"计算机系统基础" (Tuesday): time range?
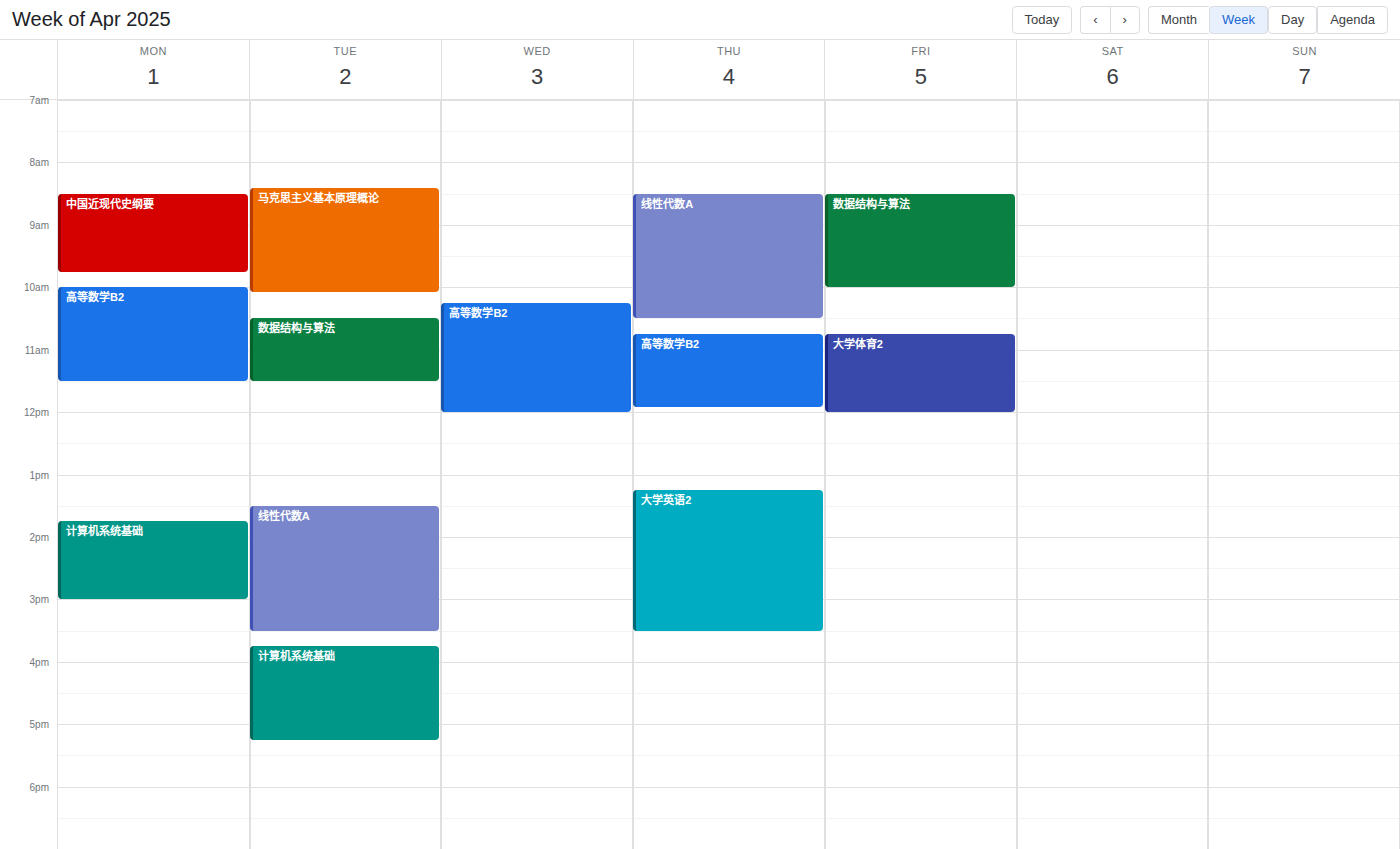
3:45 PM to 5:15 PM